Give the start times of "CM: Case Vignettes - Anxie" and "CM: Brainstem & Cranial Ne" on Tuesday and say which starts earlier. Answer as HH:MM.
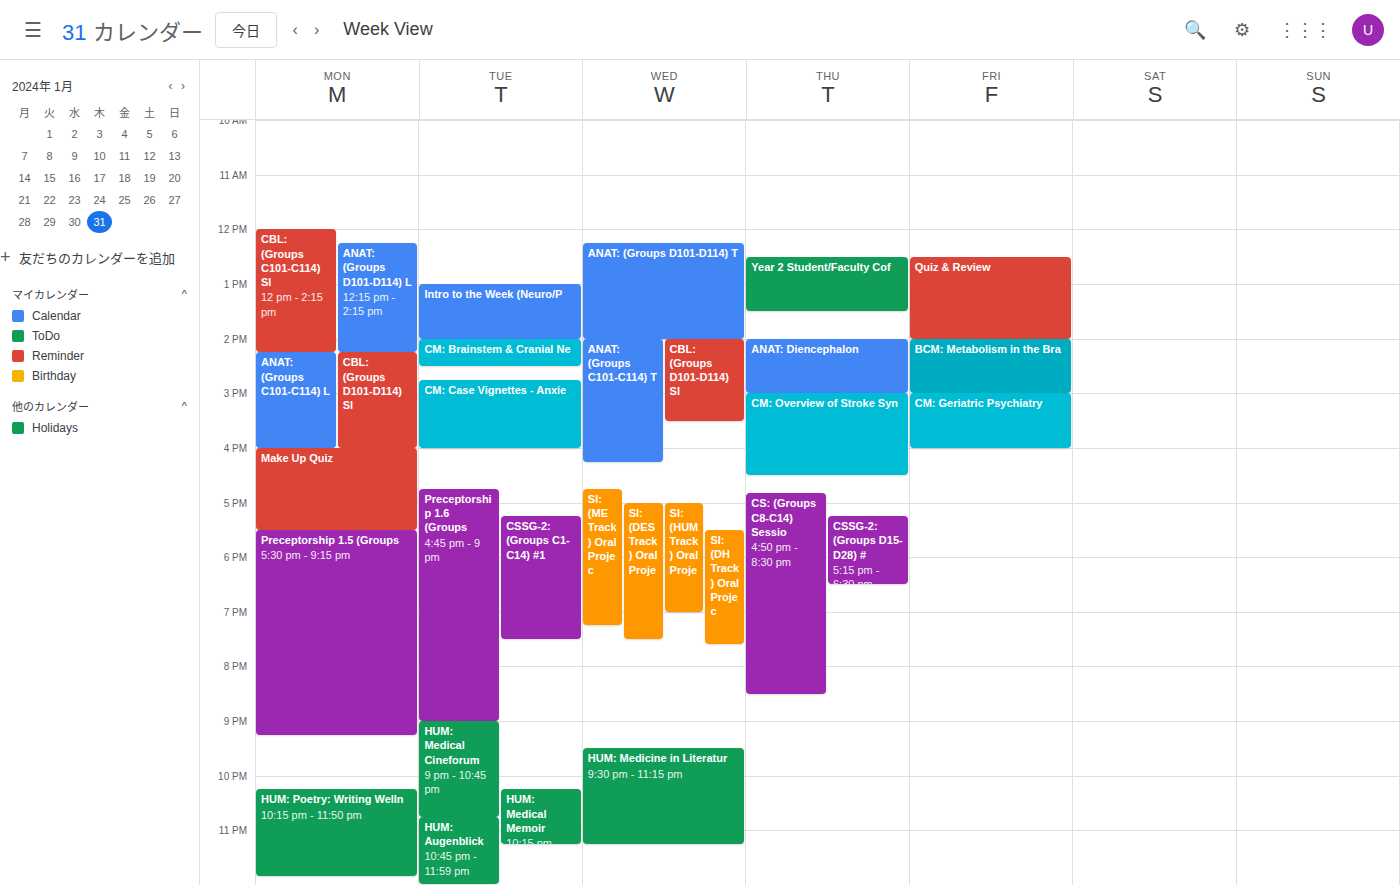
"CM: Brainstem & Cranial Ne" 14:00; "CM: Case Vignettes - Anxie" 14:45.